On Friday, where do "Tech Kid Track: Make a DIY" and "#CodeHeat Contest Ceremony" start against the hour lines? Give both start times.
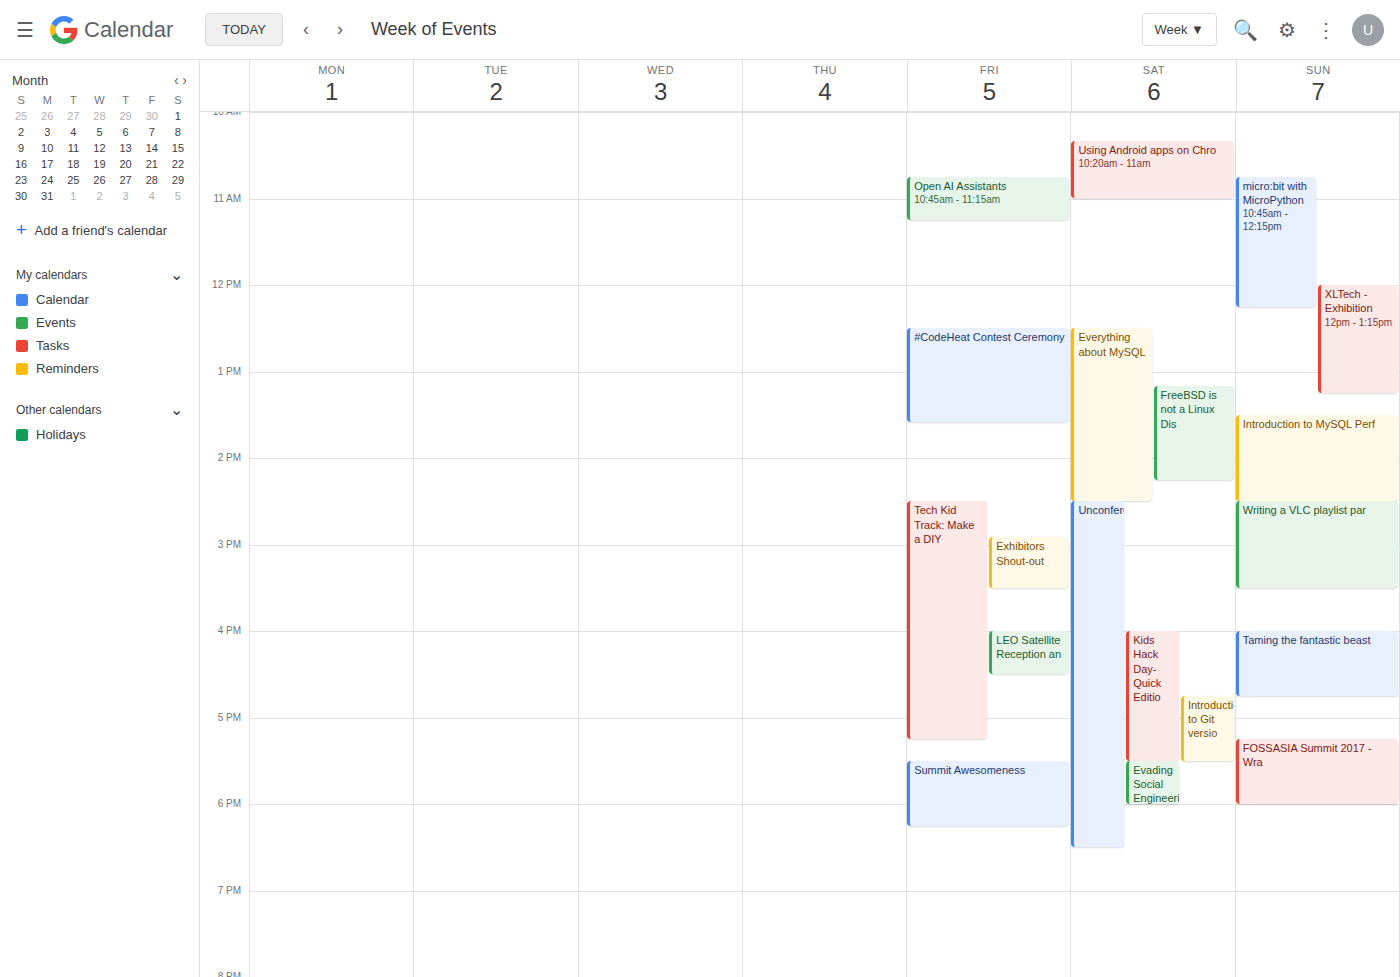
"Tech Kid Track: Make a DIY": 2:30 PM, halfway between the 2 PM and 3 PM lines. "#CodeHeat Contest Ceremony": 12:30 PM, halfway between the 12 PM and 1 PM lines.